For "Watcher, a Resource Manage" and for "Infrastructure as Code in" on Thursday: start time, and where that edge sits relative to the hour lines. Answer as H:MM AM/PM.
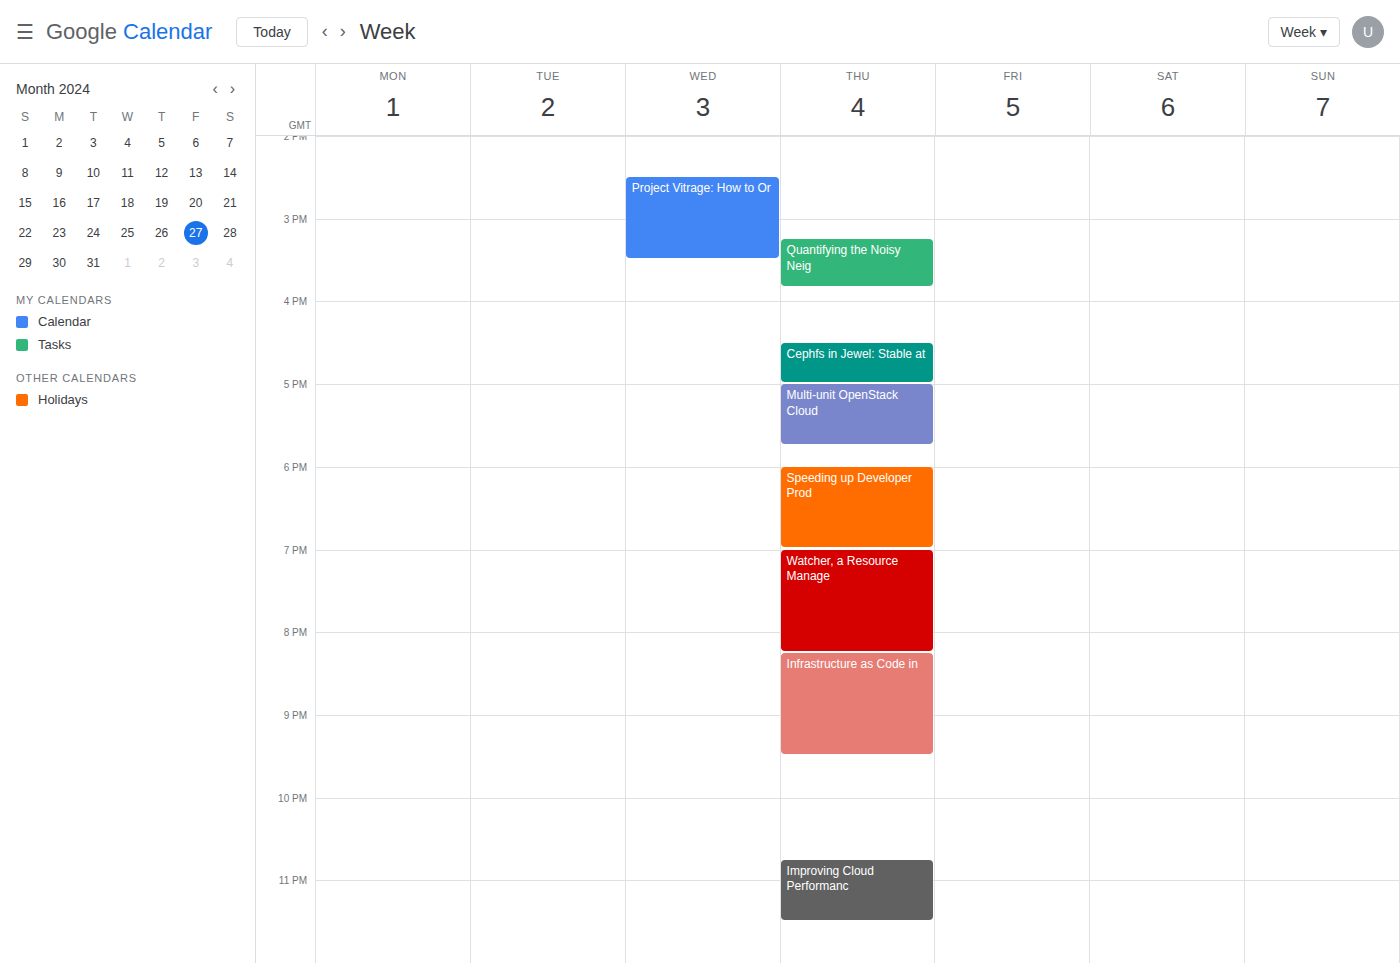
"Watcher, a Resource Manage": 7:00 PM, exactly on the 7 PM line. "Infrastructure as Code in": 8:15 PM, neither: a quarter of the way from the 8 PM line to the 9 PM line.